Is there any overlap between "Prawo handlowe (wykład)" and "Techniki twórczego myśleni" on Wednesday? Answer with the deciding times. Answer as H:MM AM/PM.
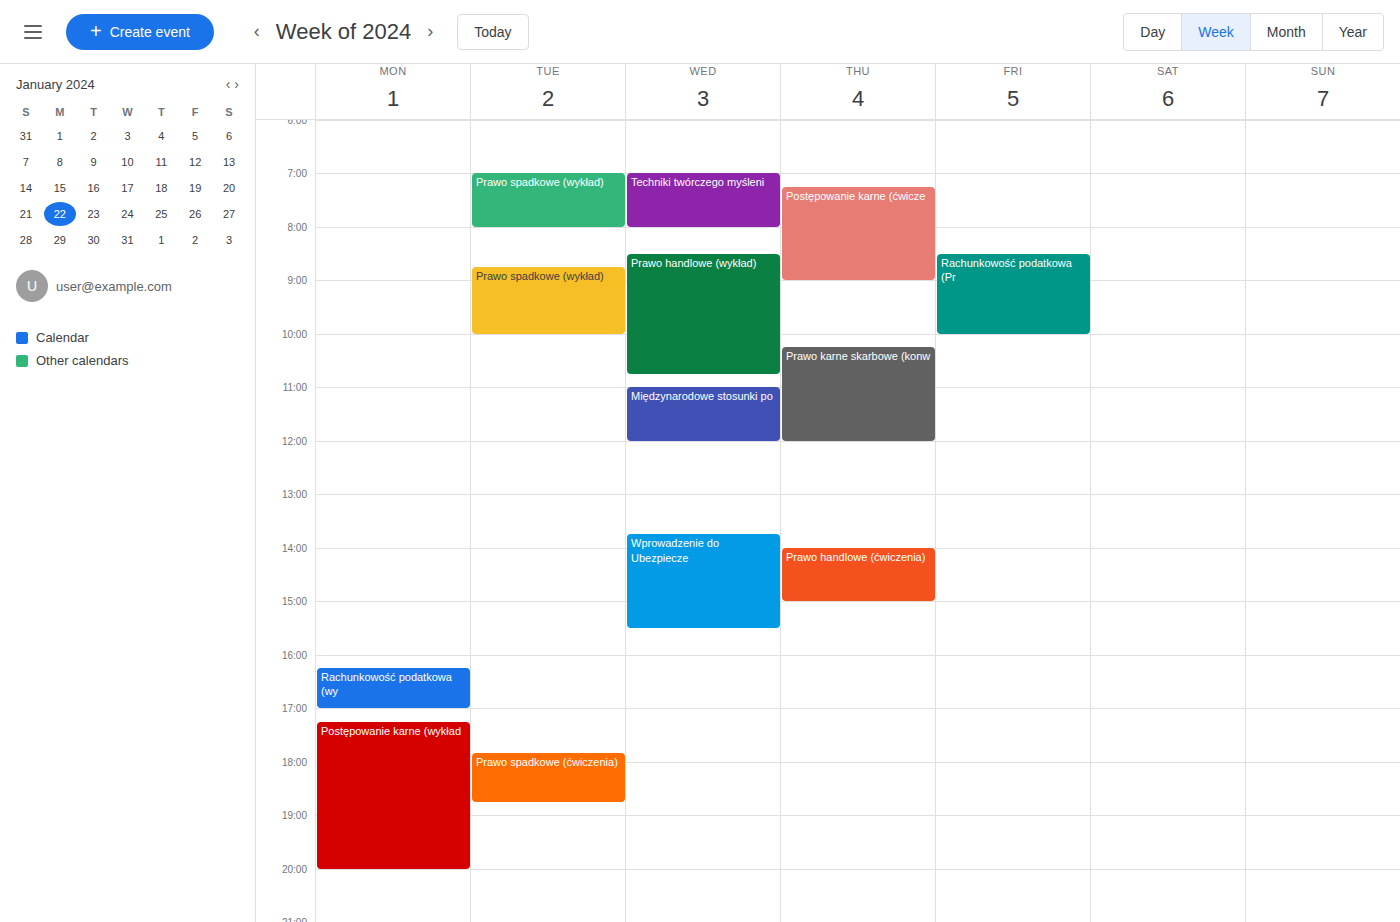
"Techniki twórczego myśleni" ends at 8:00 AM and "Prawo handlowe (wykład)" starts at 8:30 AM -- no overlap.